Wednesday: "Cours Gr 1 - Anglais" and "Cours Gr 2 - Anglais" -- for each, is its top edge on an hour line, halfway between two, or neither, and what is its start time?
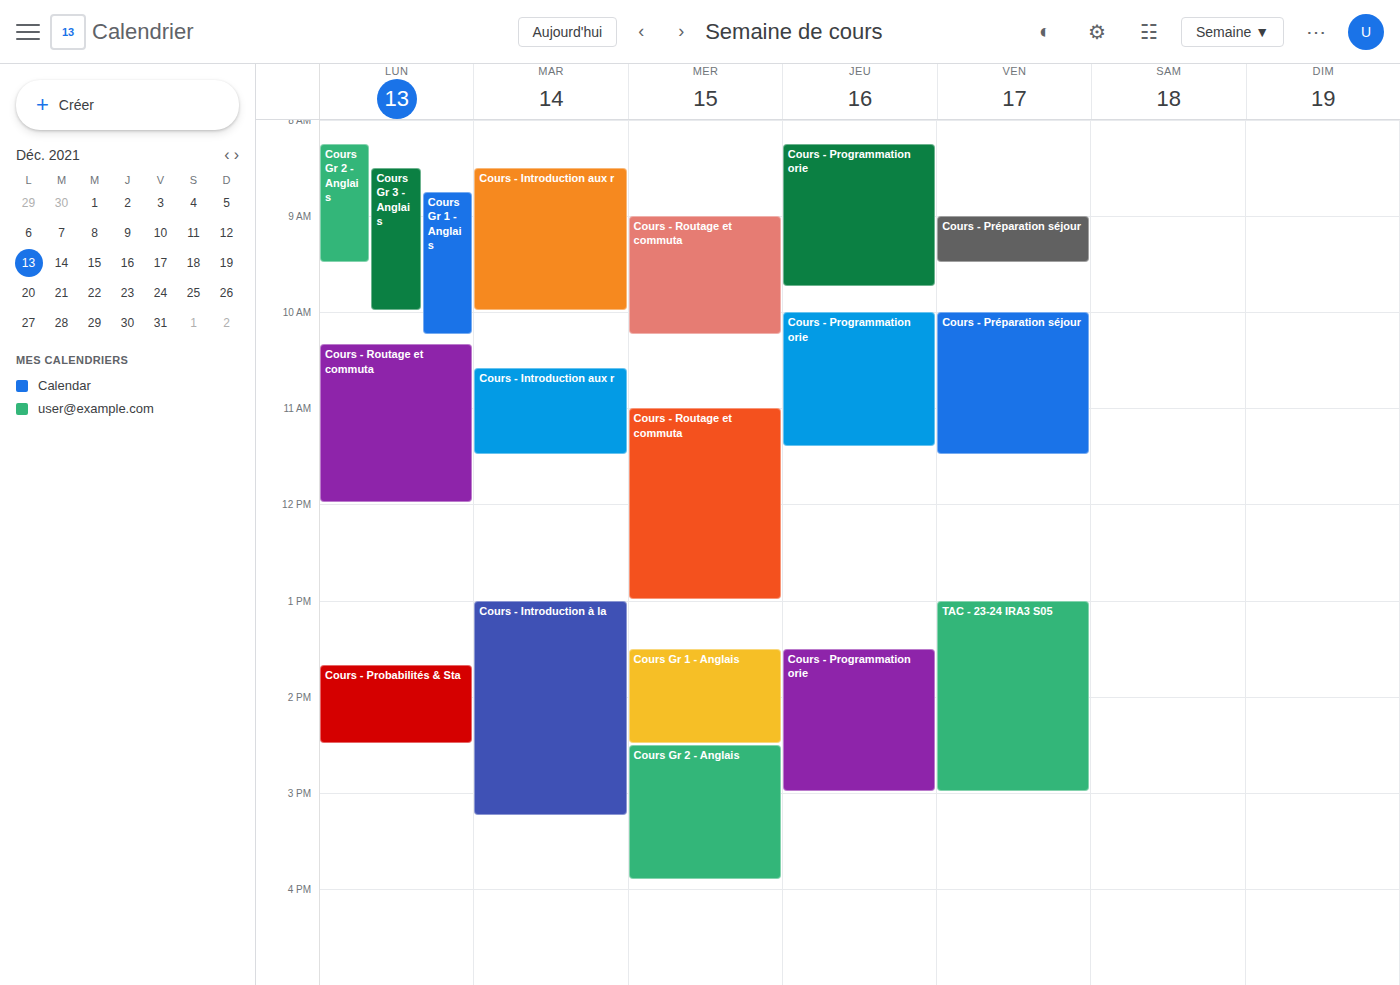
"Cours Gr 1 - Anglais": 1:30 PM, halfway between the 1 PM and 2 PM lines. "Cours Gr 2 - Anglais": 2:30 PM, halfway between the 2 PM and 3 PM lines.